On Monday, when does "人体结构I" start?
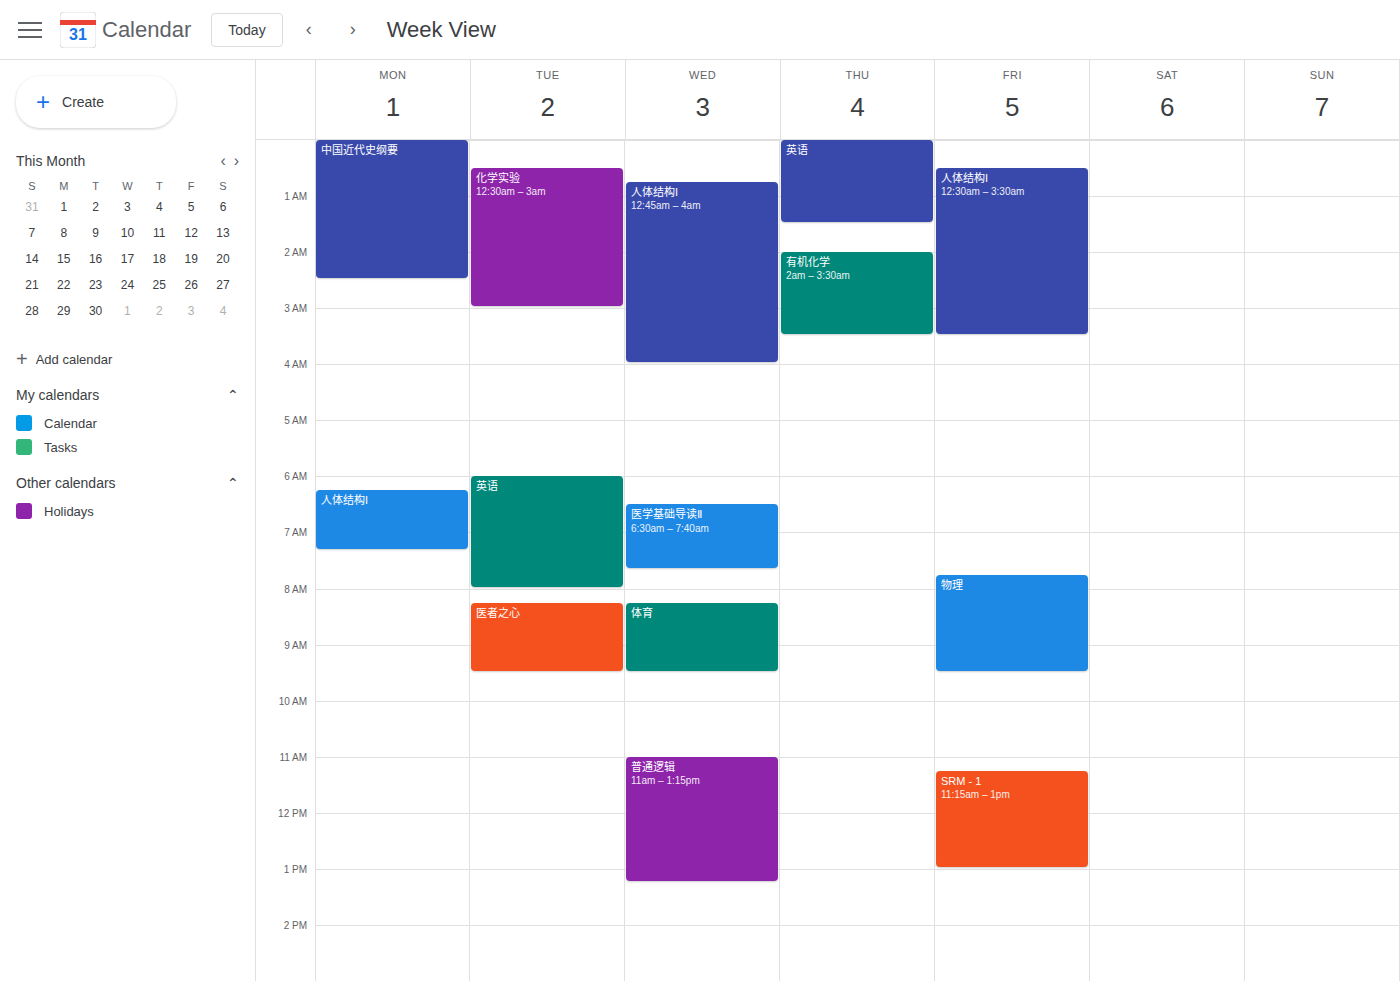
6:15 AM